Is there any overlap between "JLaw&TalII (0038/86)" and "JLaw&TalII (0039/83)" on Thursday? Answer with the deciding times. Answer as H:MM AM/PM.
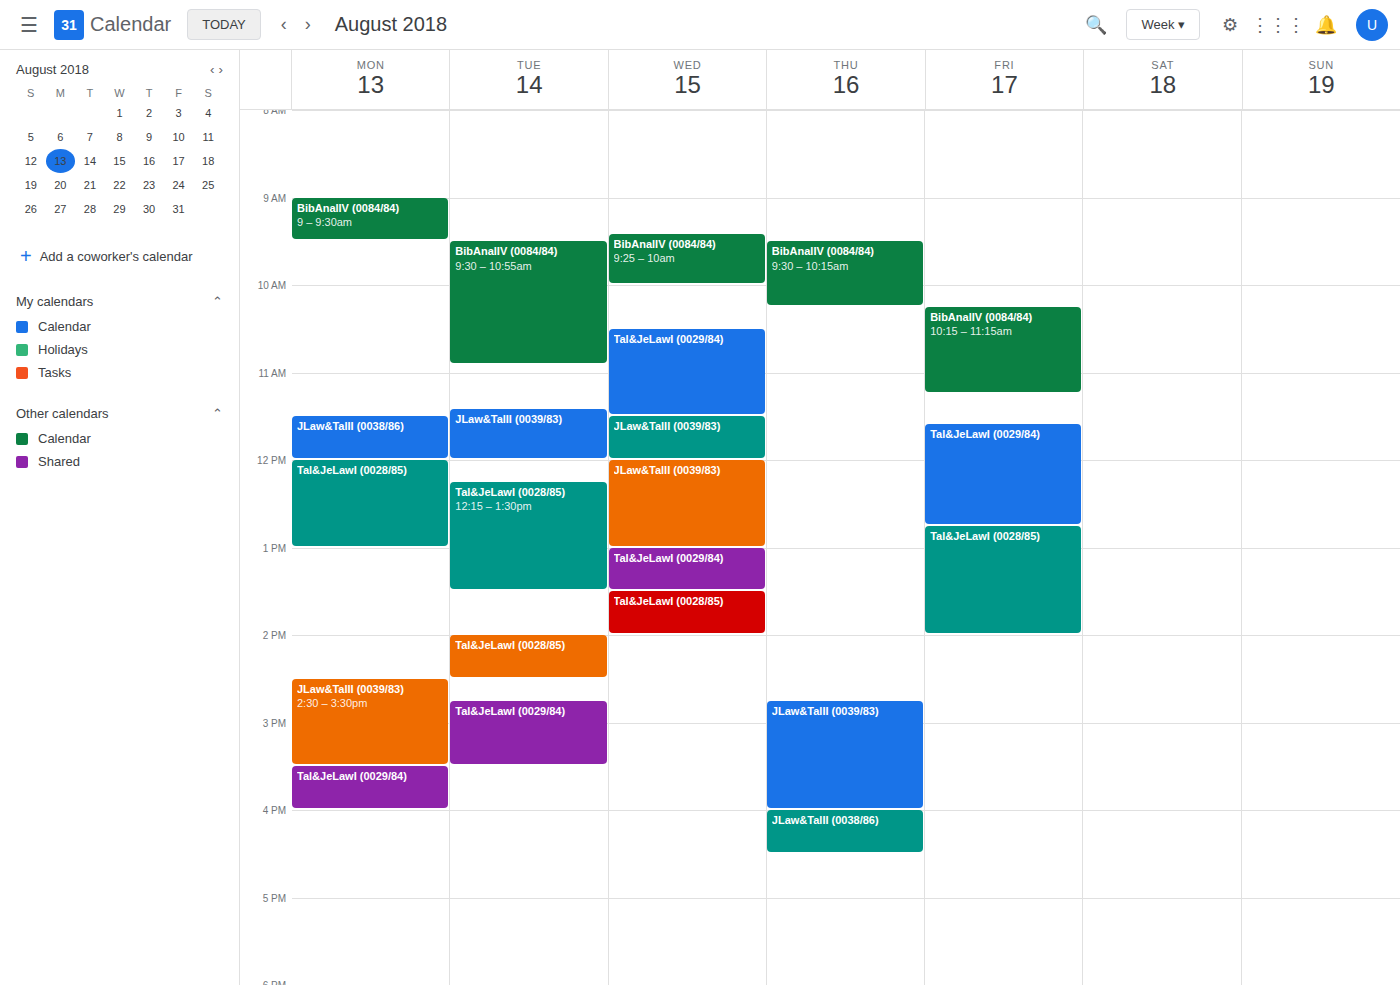
"JLaw&TalII (0039/83)" ends at 4:00 PM, exactly when "JLaw&TalII (0038/86)" starts -- they touch but do not overlap.